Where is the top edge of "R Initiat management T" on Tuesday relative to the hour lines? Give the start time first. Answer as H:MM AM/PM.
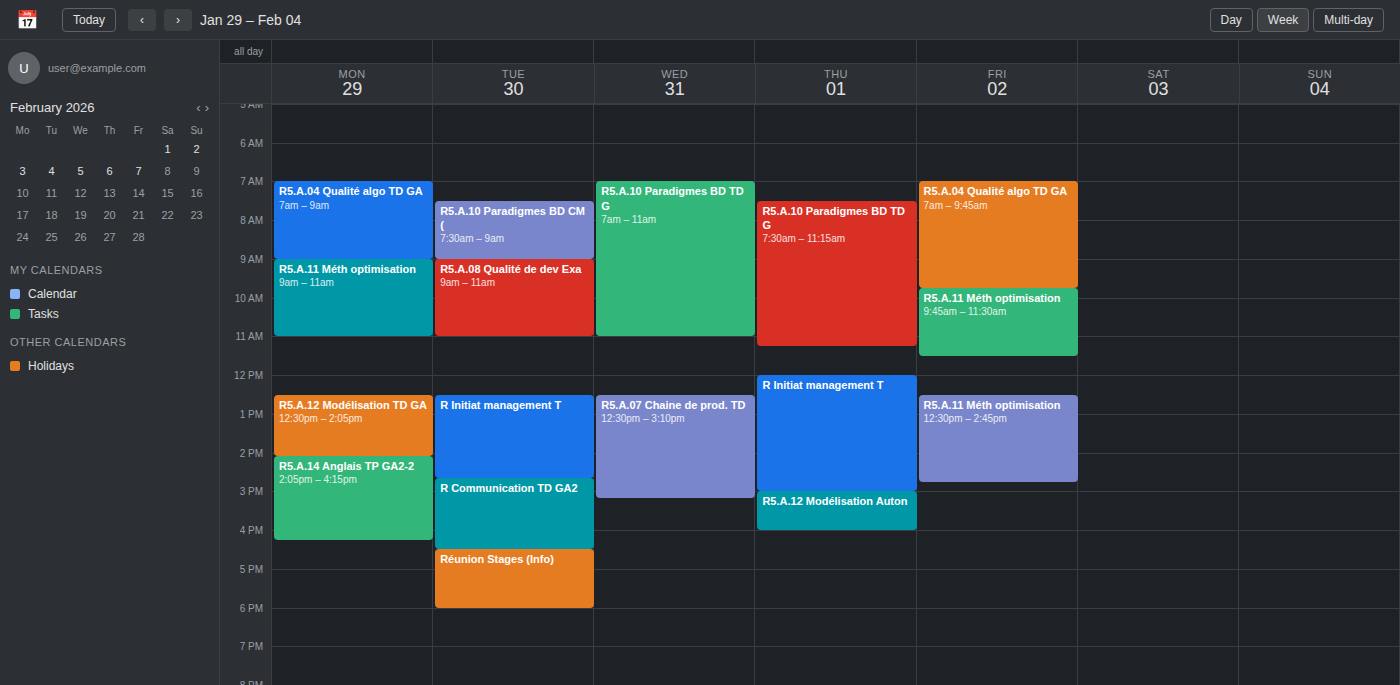
12:30 PM -- halfway between the 12 PM and 1 PM lines.